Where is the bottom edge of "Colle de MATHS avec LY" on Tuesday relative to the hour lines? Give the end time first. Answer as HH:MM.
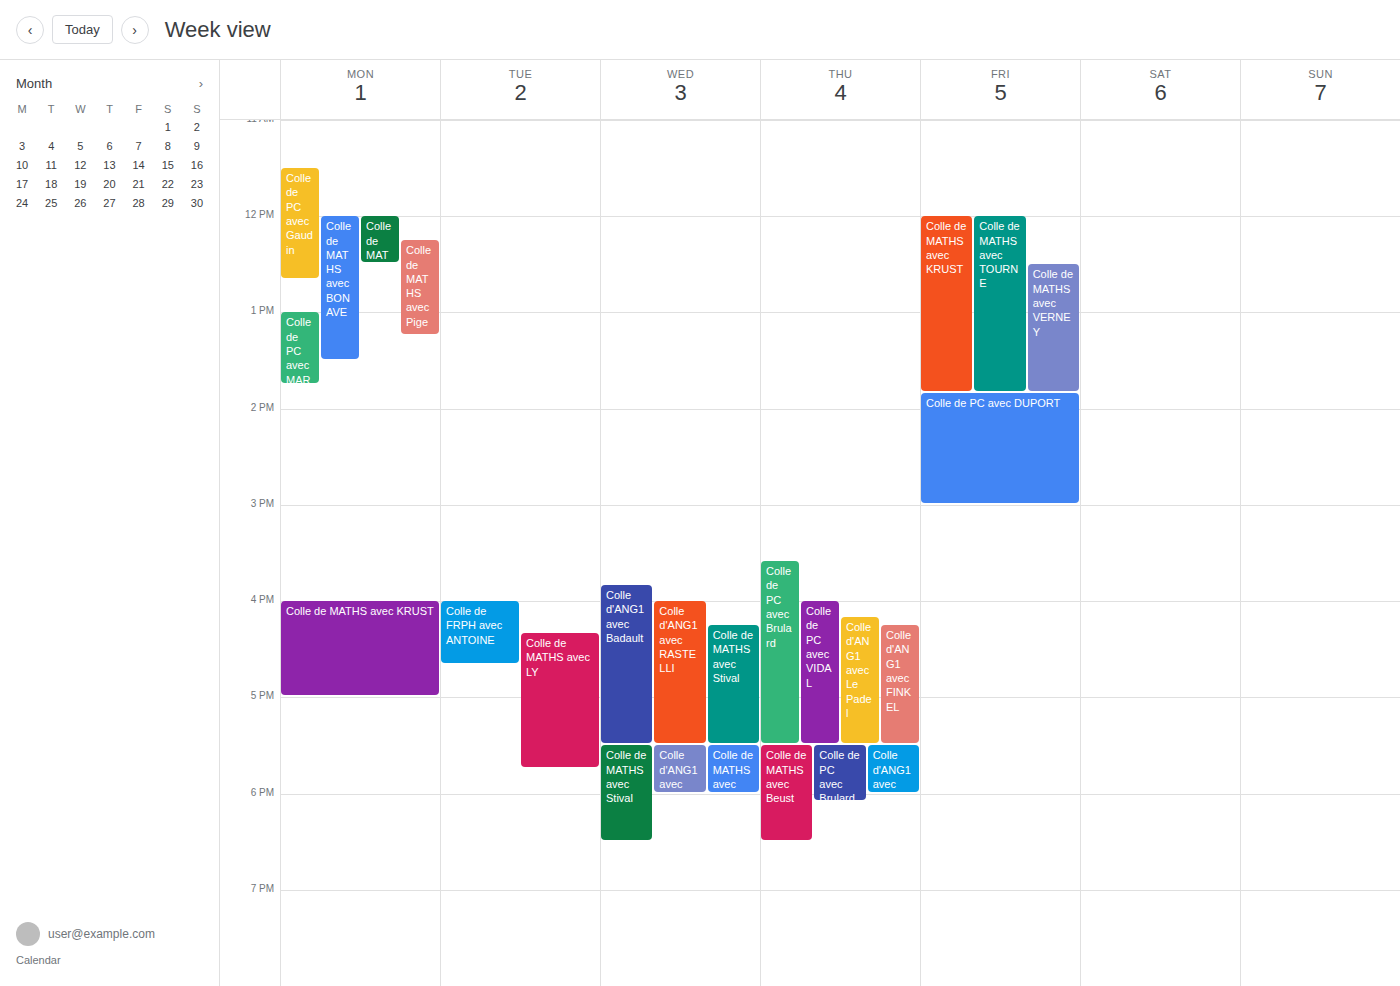
17:45 -- neither: three quarters of the way from the 17:00 line to the 18:00 line.